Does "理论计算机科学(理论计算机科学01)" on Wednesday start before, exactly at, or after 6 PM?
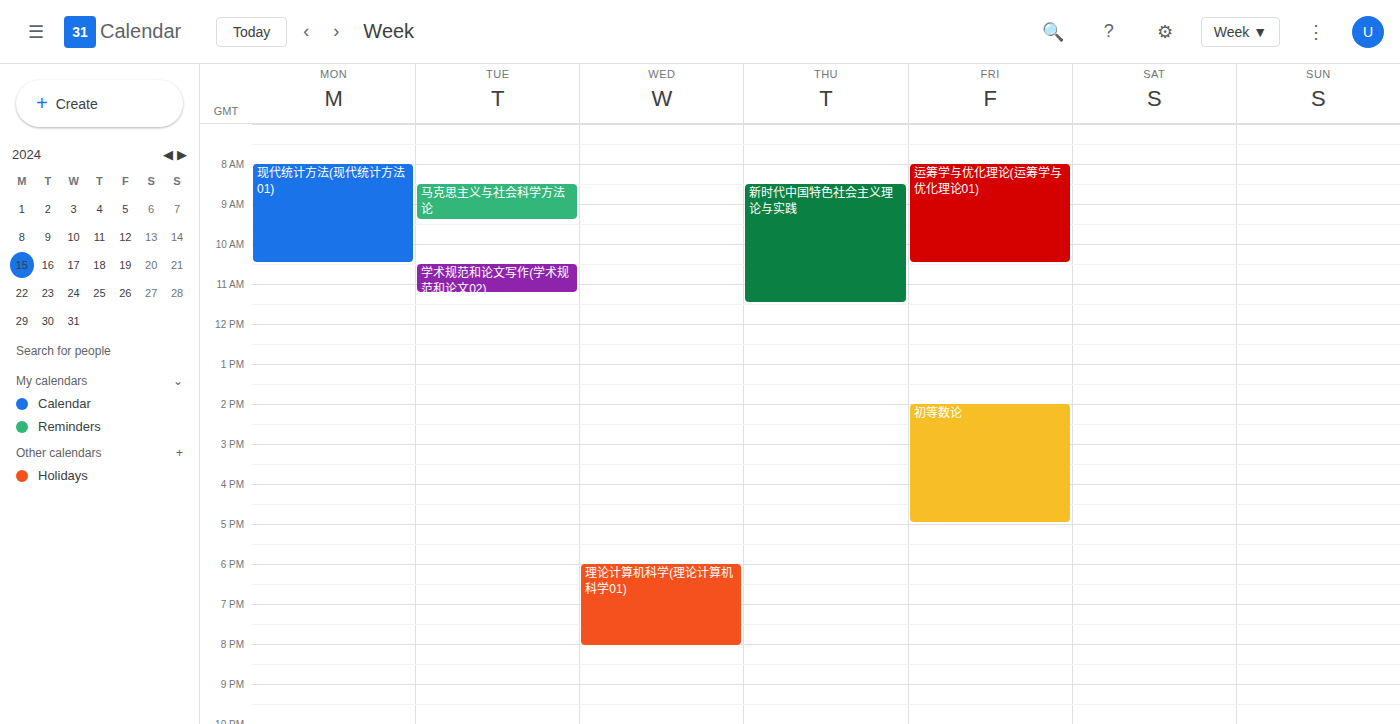
6:00 PM -- exactly at 6 PM, on the 6 PM line.